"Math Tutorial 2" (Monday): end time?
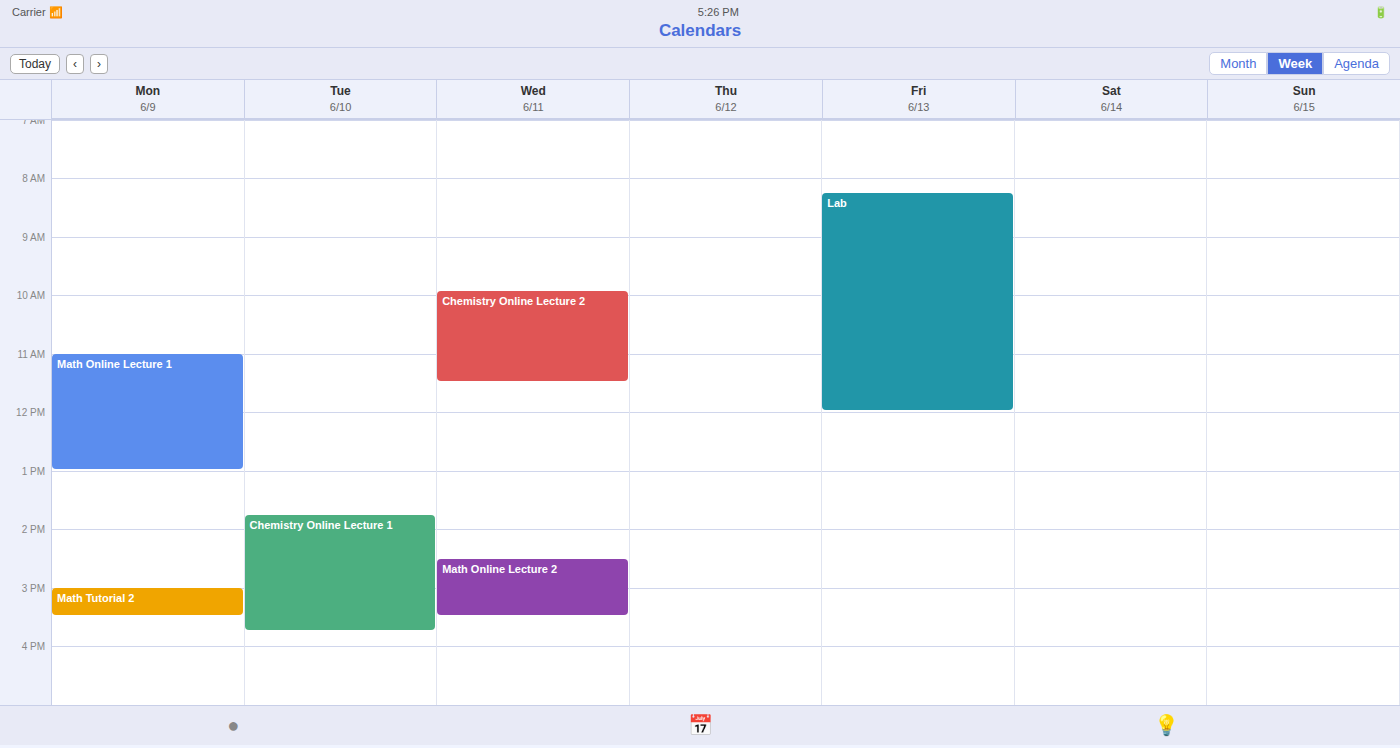
15:30